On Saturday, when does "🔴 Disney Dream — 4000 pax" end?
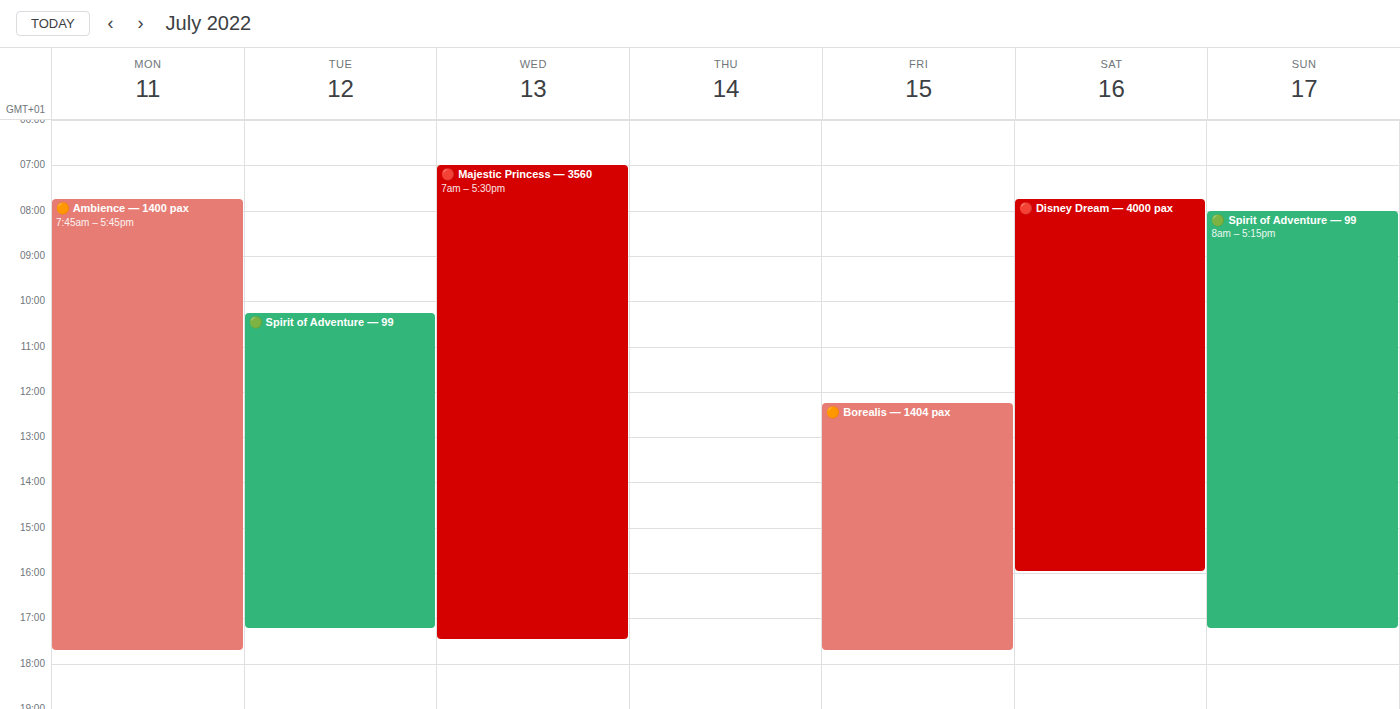
4:00 PM